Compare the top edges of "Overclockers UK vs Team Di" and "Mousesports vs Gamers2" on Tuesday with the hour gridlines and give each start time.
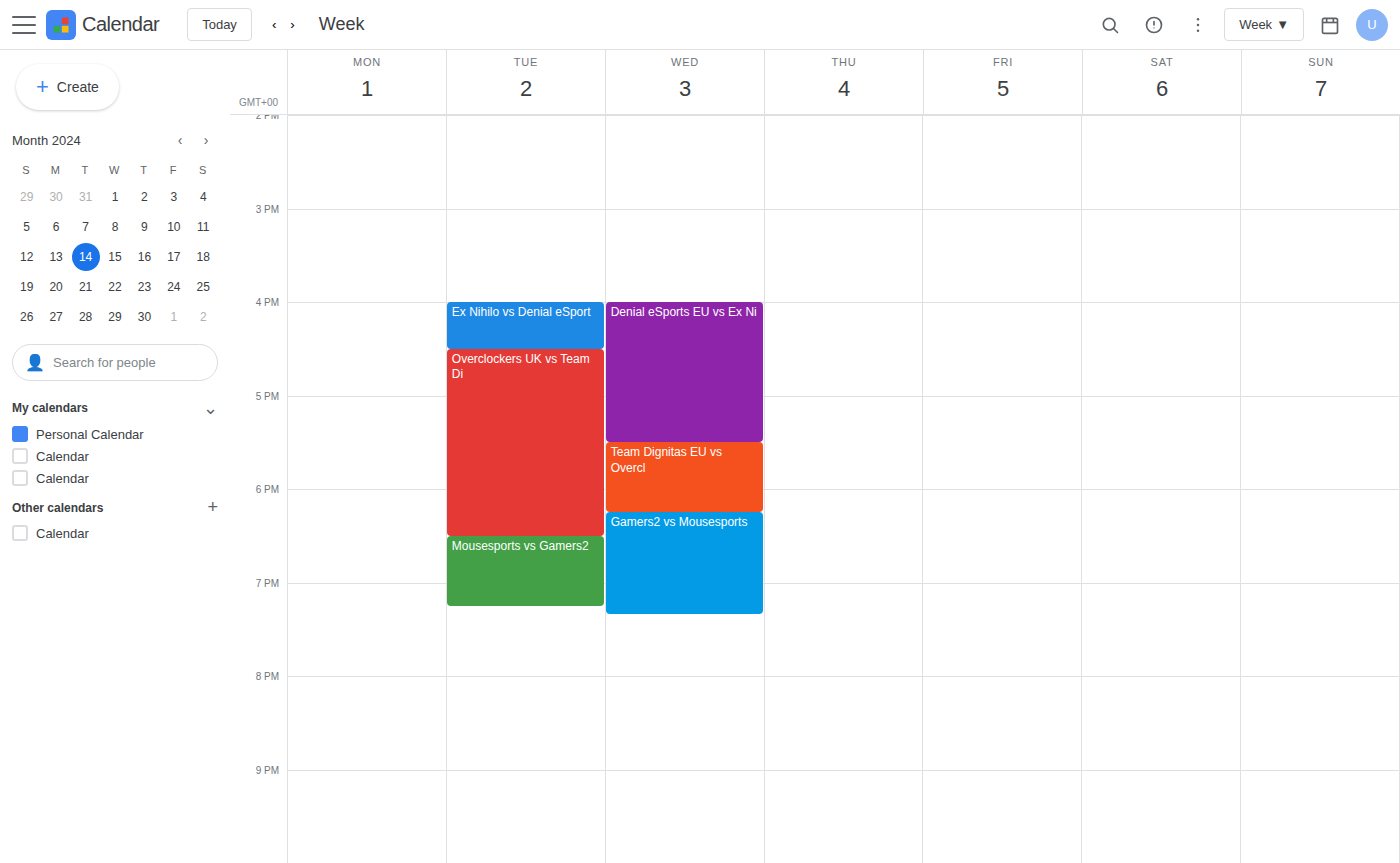
"Overclockers UK vs Team Di": 4:30 PM, halfway between the 4 PM and 5 PM lines. "Mousesports vs Gamers2": 6:30 PM, halfway between the 6 PM and 7 PM lines.